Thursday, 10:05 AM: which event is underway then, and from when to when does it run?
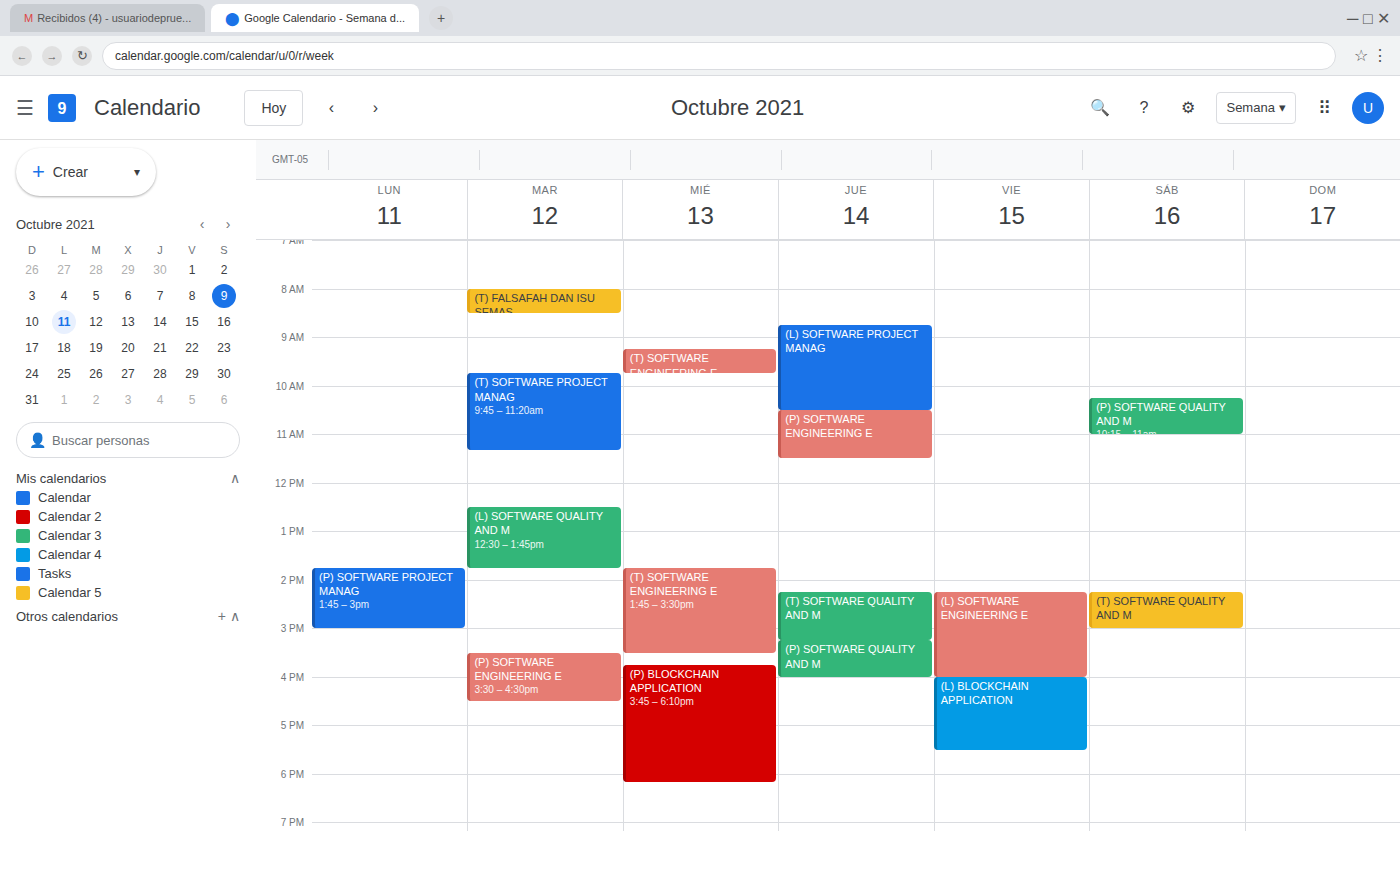
"(L) SOFTWARE PROJECT MANAG", 8:45 AM to 10:30 AM